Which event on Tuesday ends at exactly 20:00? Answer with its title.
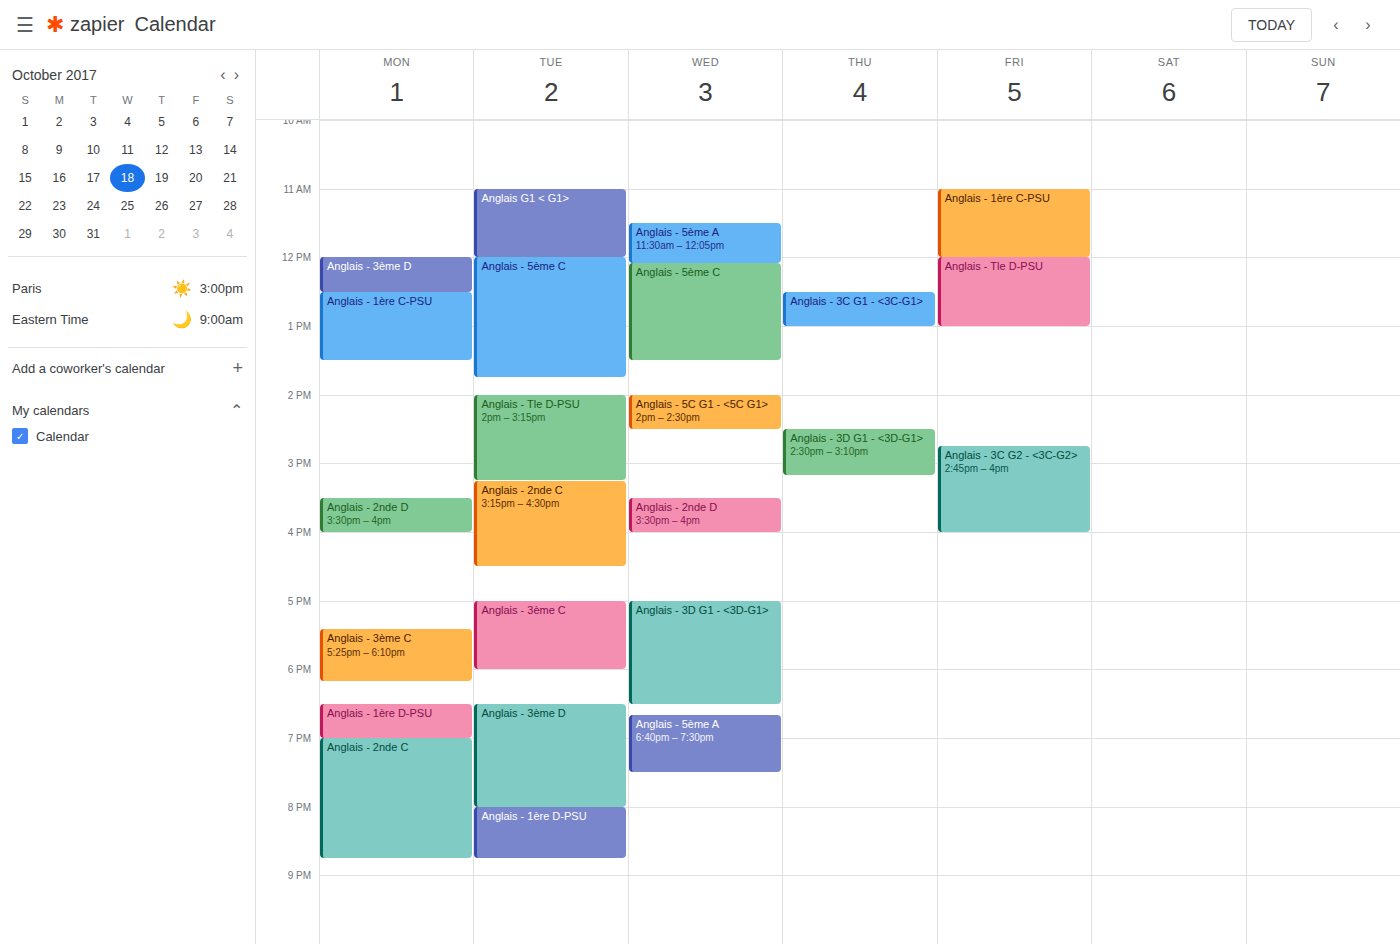
"Anglais - 3ème D"